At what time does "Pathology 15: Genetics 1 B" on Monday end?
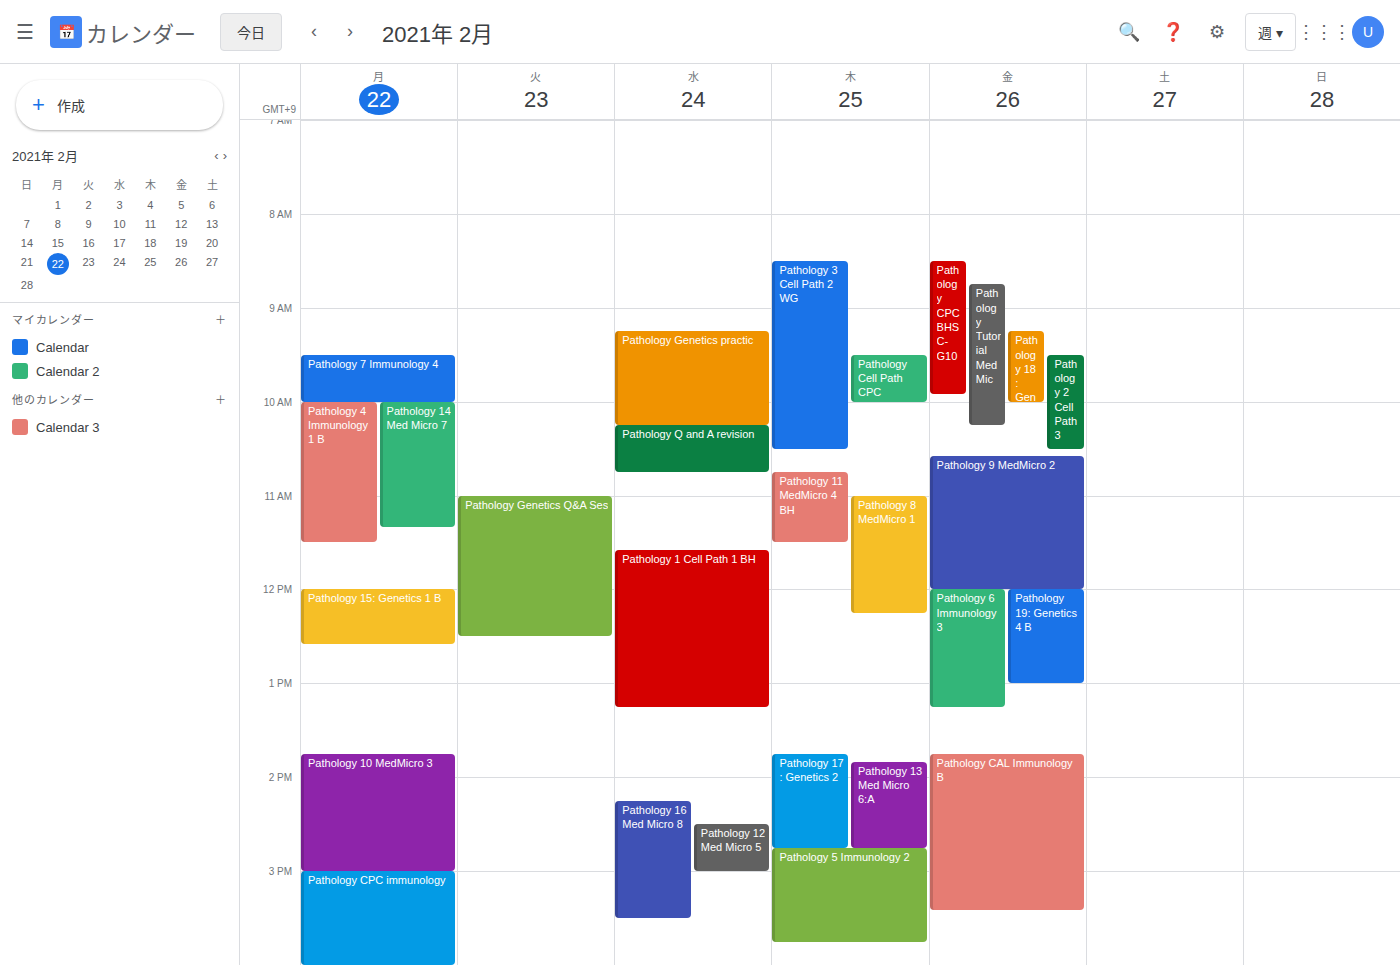
12:35 PM